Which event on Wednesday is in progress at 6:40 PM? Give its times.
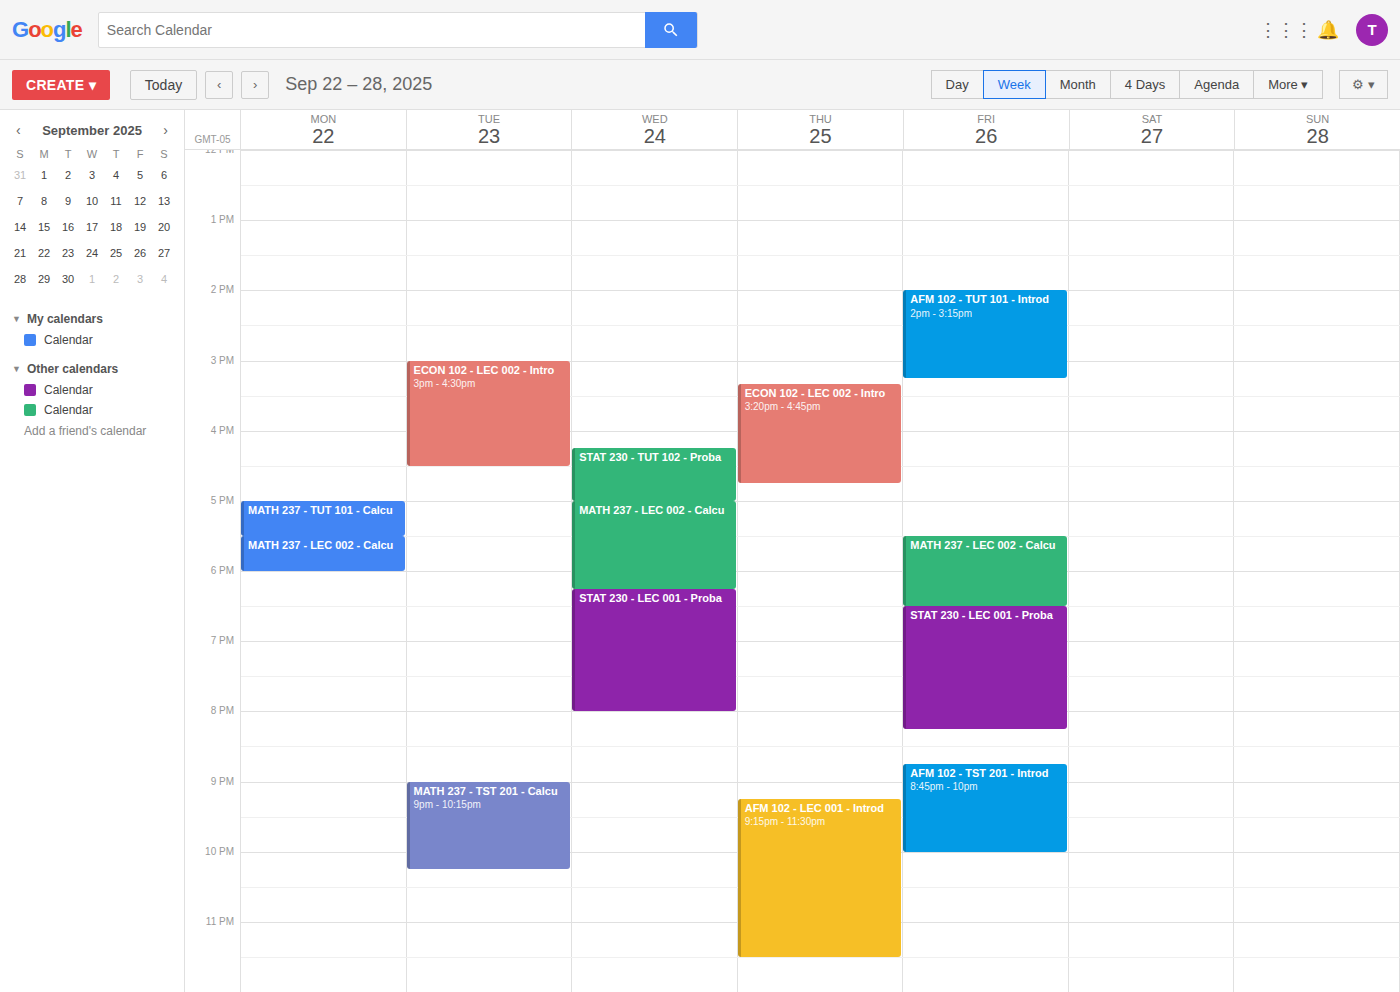
"STAT 230 - LEC 001 - Proba", 6:15 PM to 8:00 PM